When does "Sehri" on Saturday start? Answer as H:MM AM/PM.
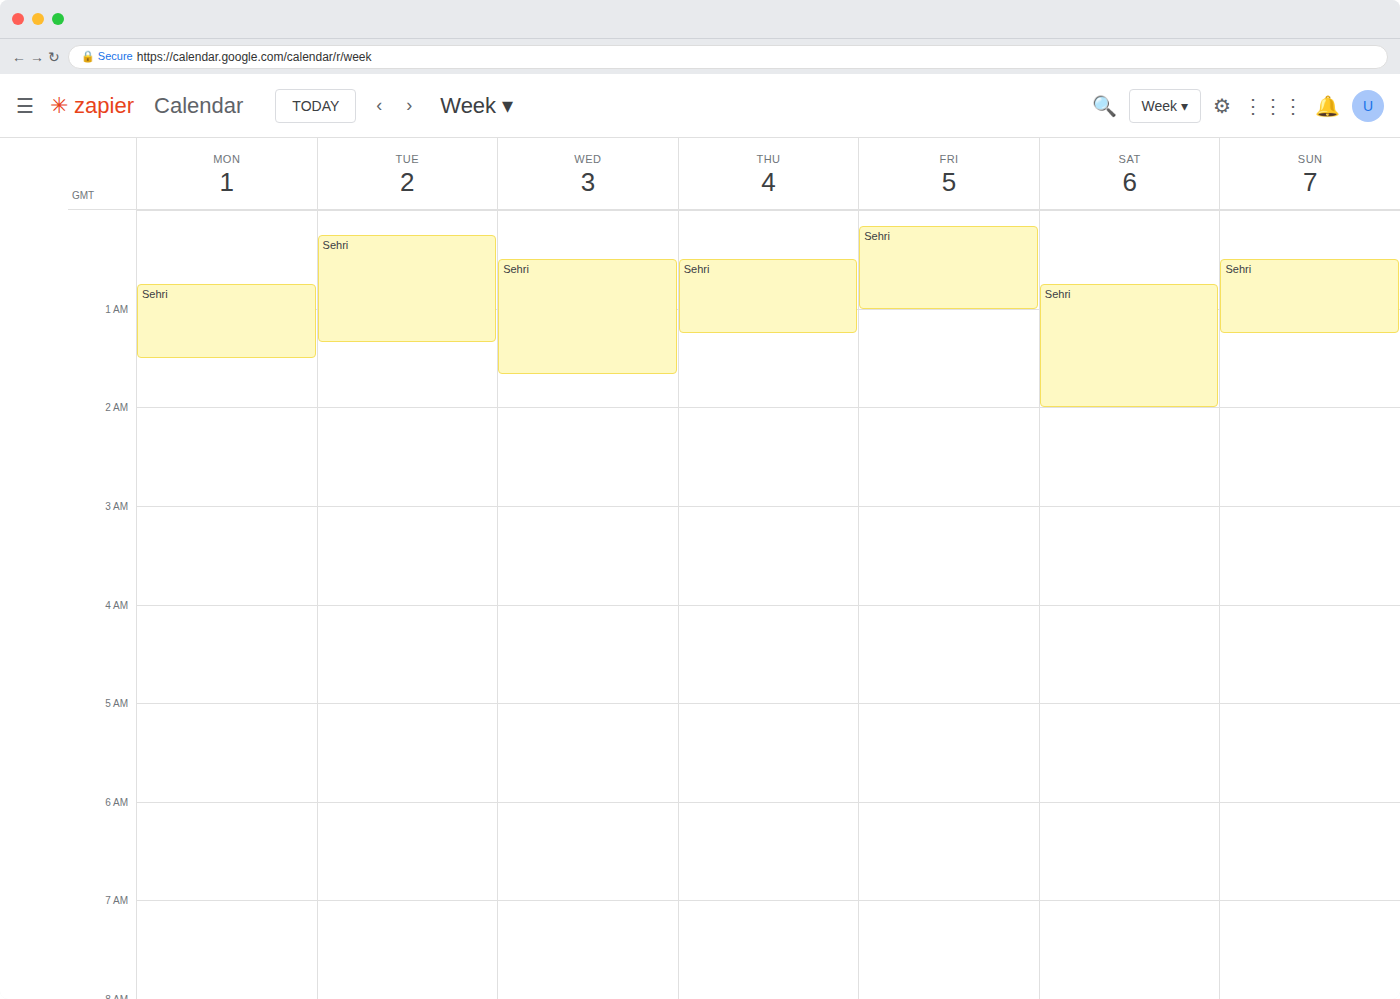
12:45 AM